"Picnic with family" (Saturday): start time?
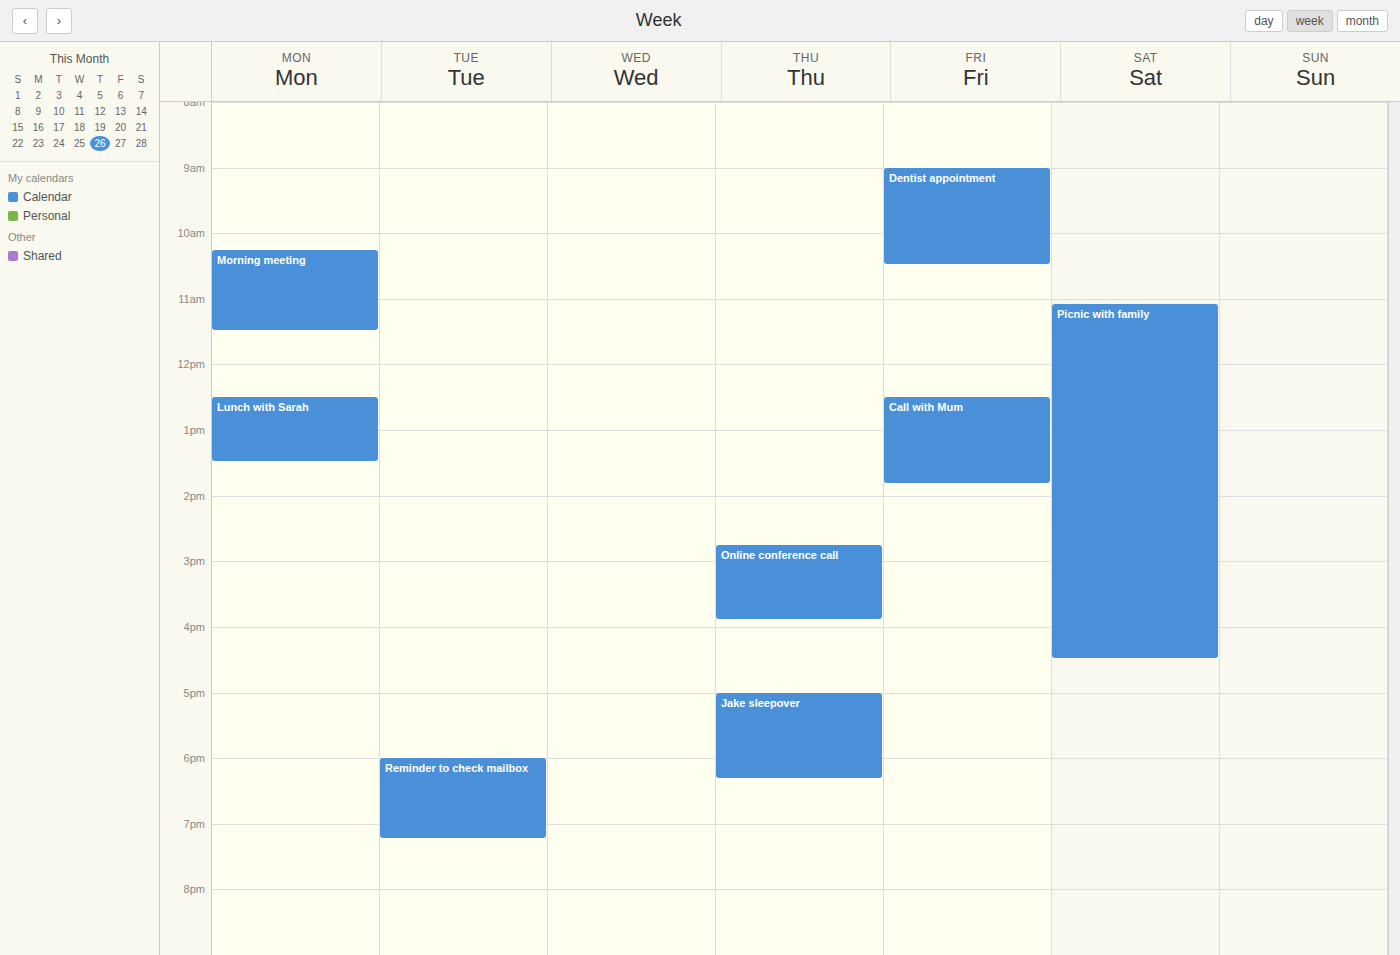
11:05 AM